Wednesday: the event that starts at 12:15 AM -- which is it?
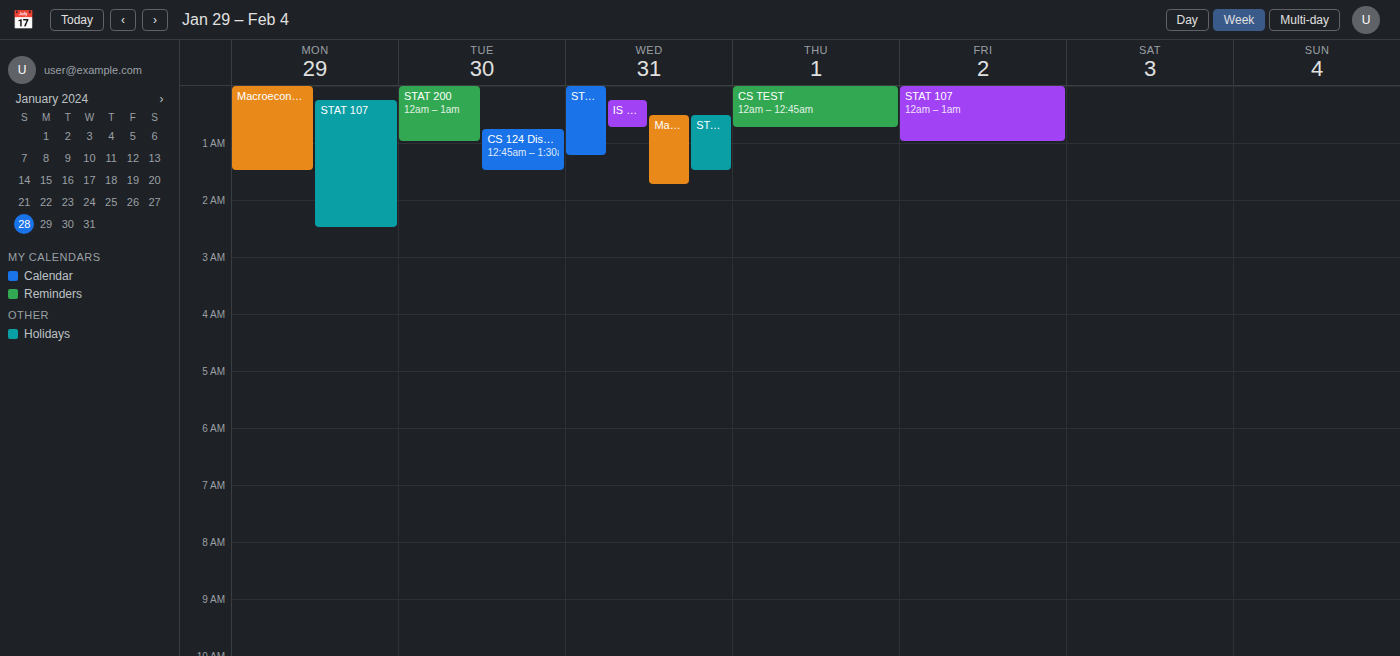
"IS 100"